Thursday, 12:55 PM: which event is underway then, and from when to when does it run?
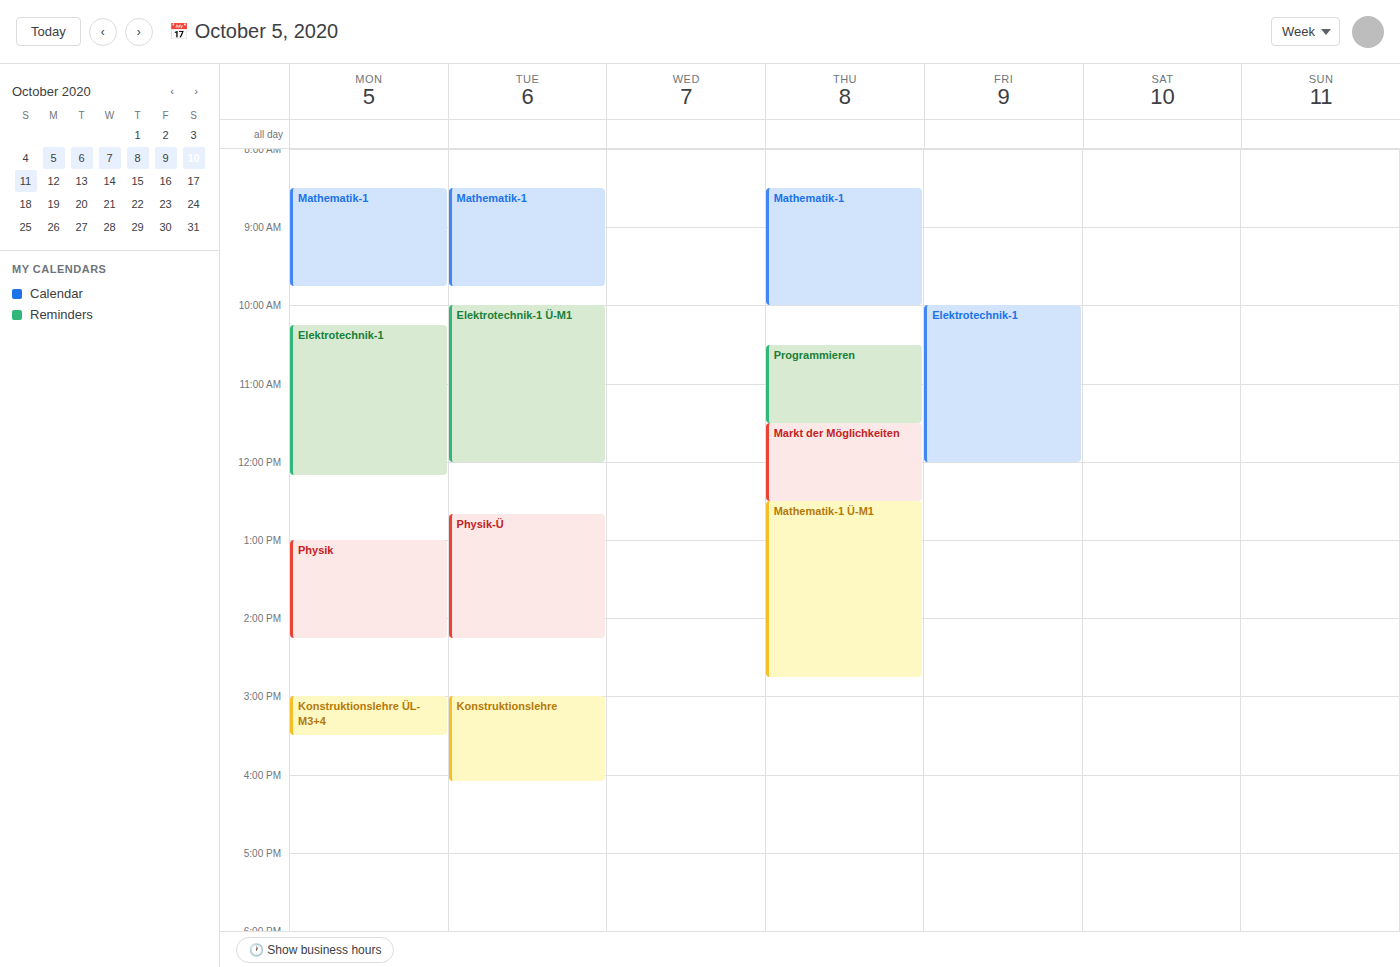
"Mathematik-1 Ü-M1", 12:30 PM to 2:45 PM